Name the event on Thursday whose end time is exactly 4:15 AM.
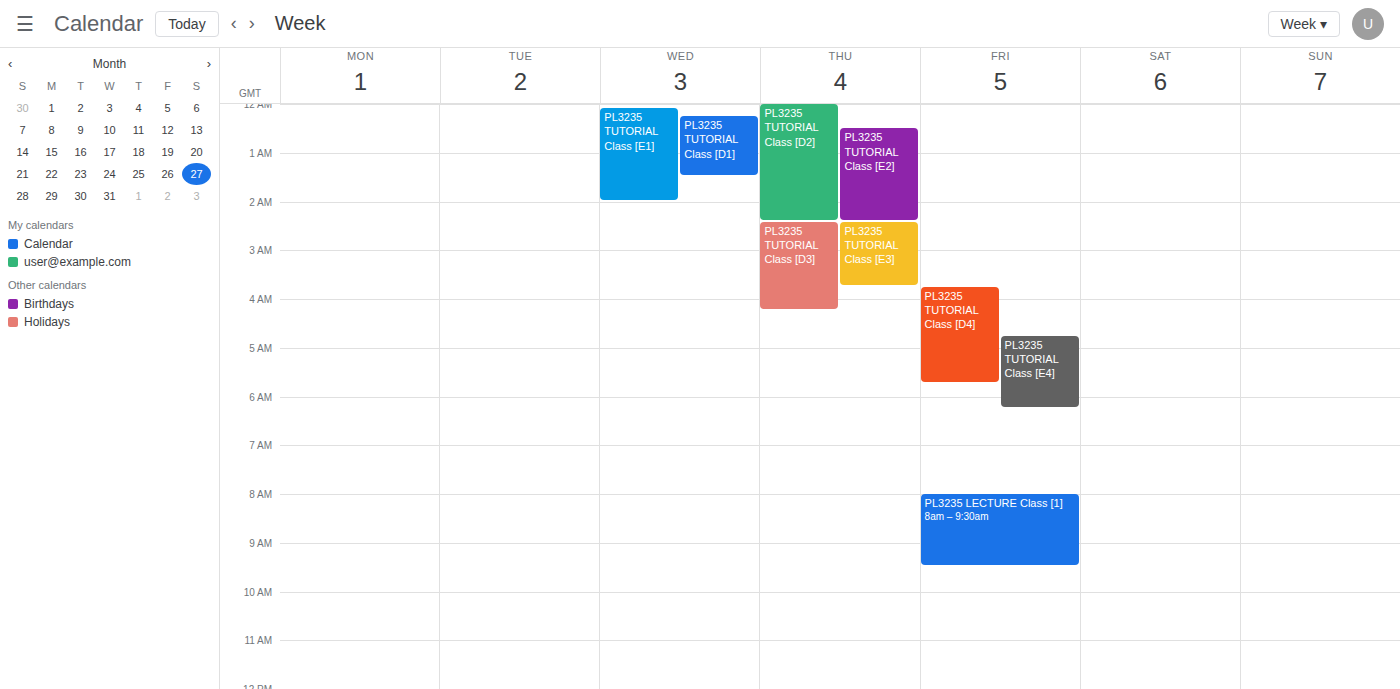
"PL3235 TUTORIAL Class [D3]"